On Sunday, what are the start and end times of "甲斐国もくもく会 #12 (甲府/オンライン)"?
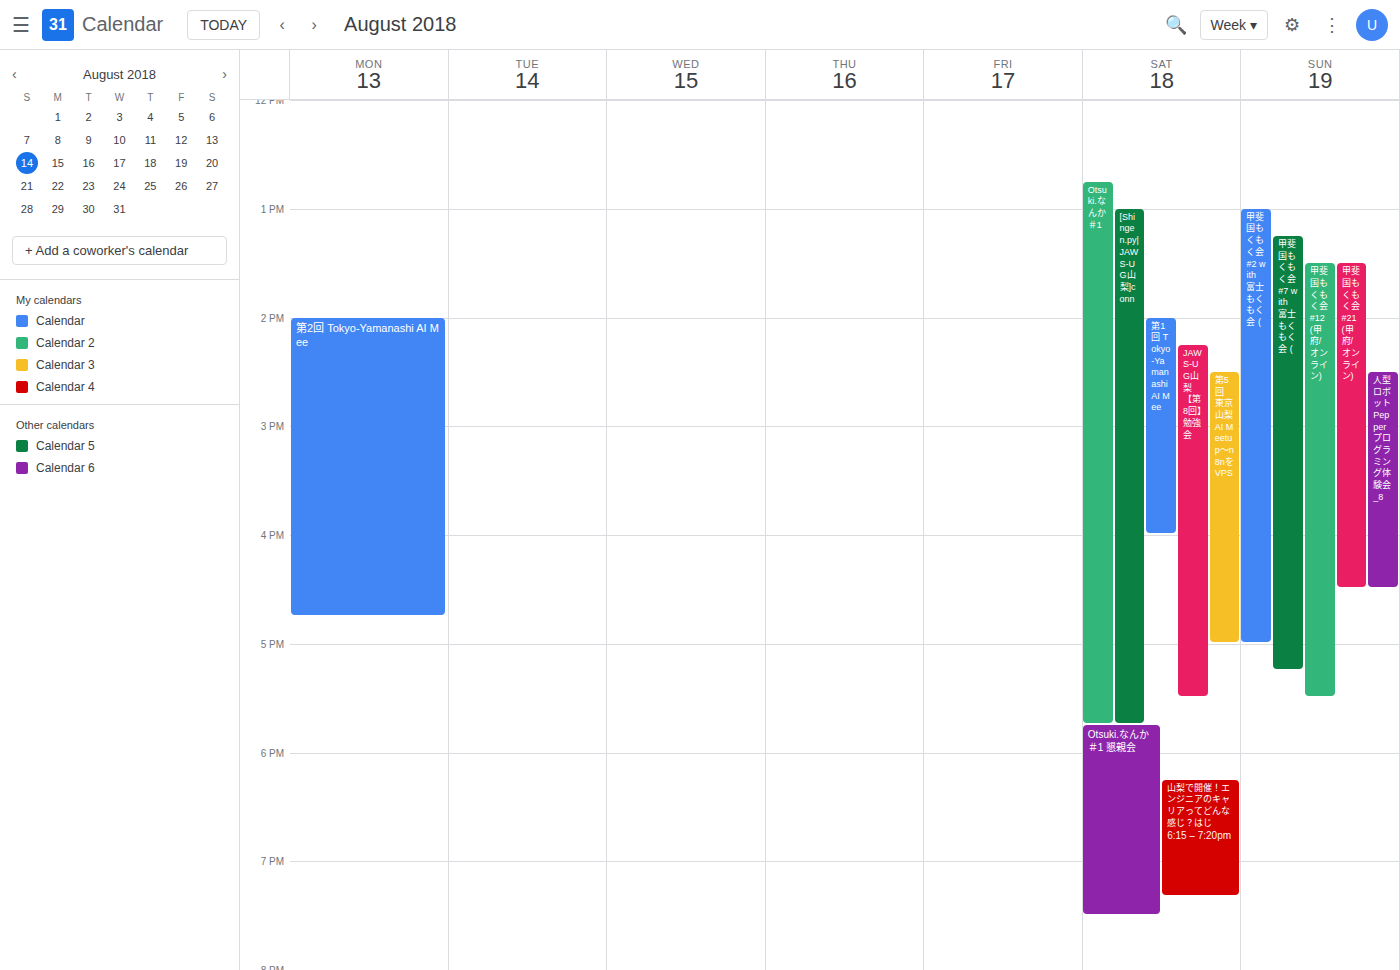
1:30 PM to 5:30 PM